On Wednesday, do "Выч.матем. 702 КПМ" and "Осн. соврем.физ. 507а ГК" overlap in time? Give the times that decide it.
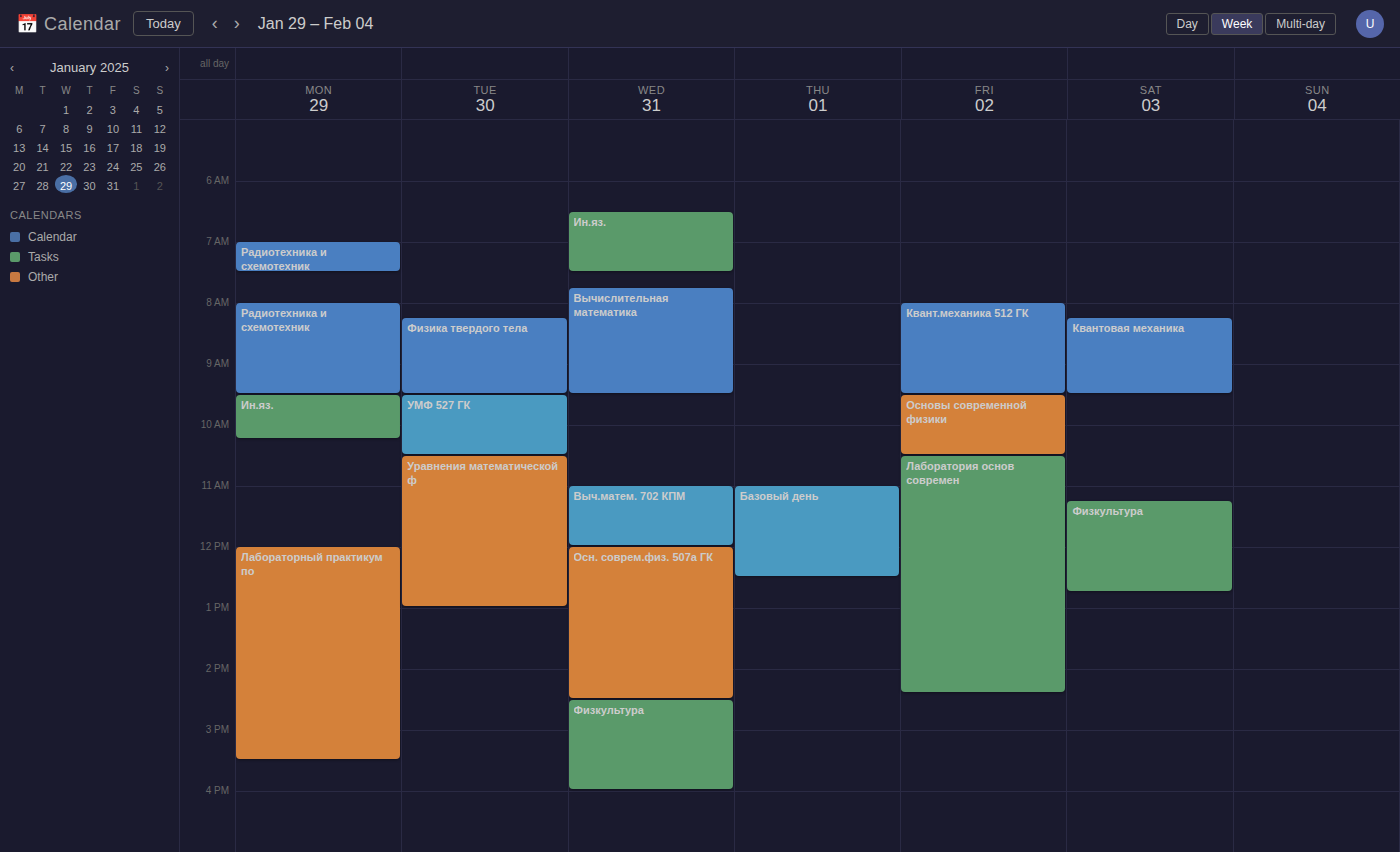
"Выч.матем. 702 КПМ" ends at 12:00 PM, exactly when "Осн. соврем.физ. 507а ГК" starts -- they touch but do not overlap.